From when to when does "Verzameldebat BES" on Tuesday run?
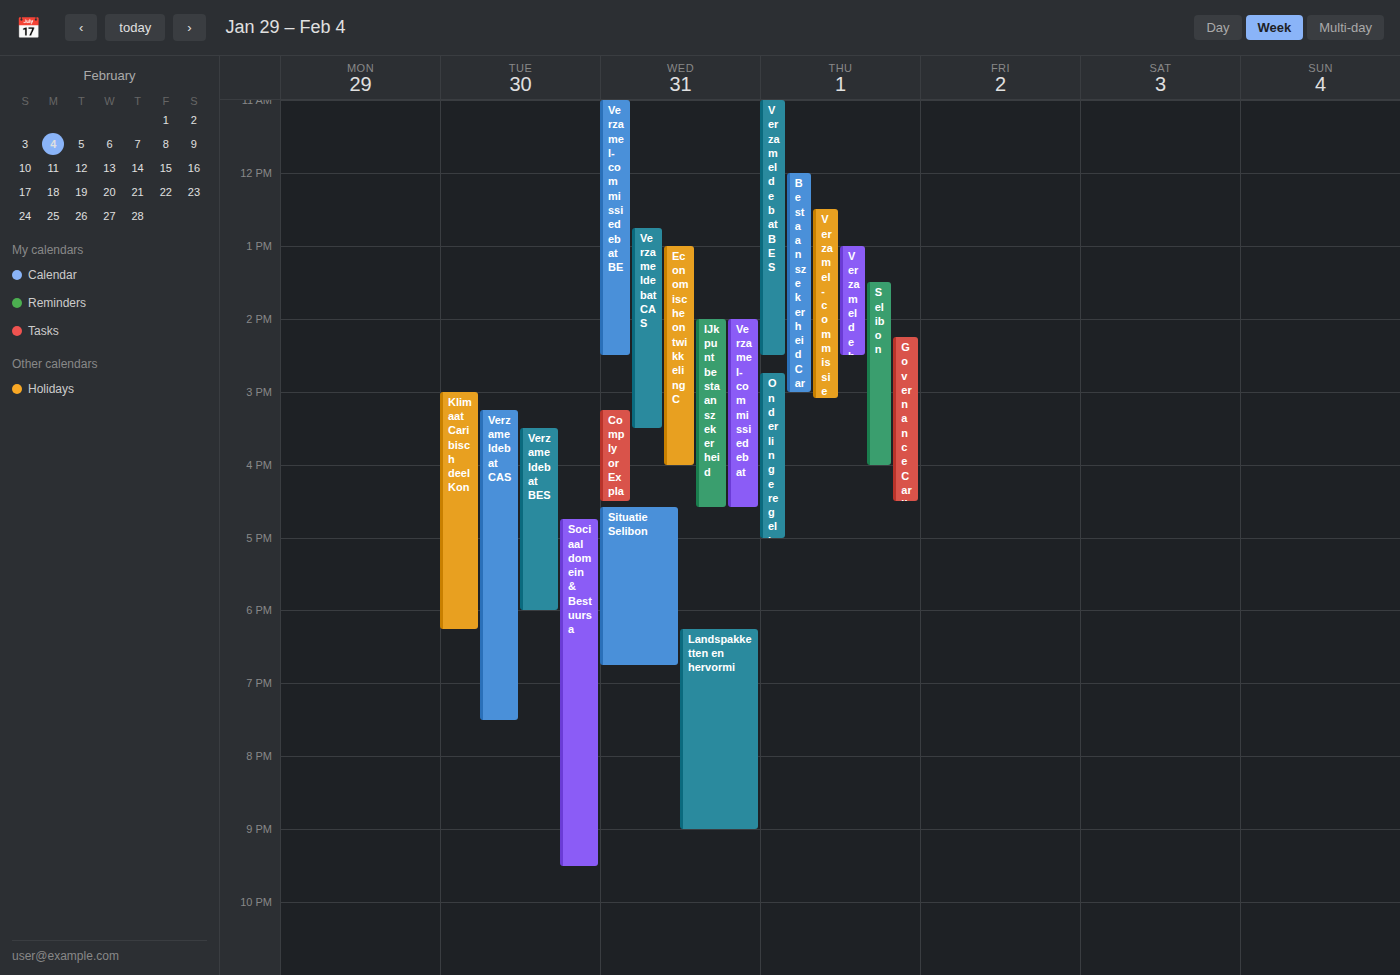
3:30 PM to 6:00 PM